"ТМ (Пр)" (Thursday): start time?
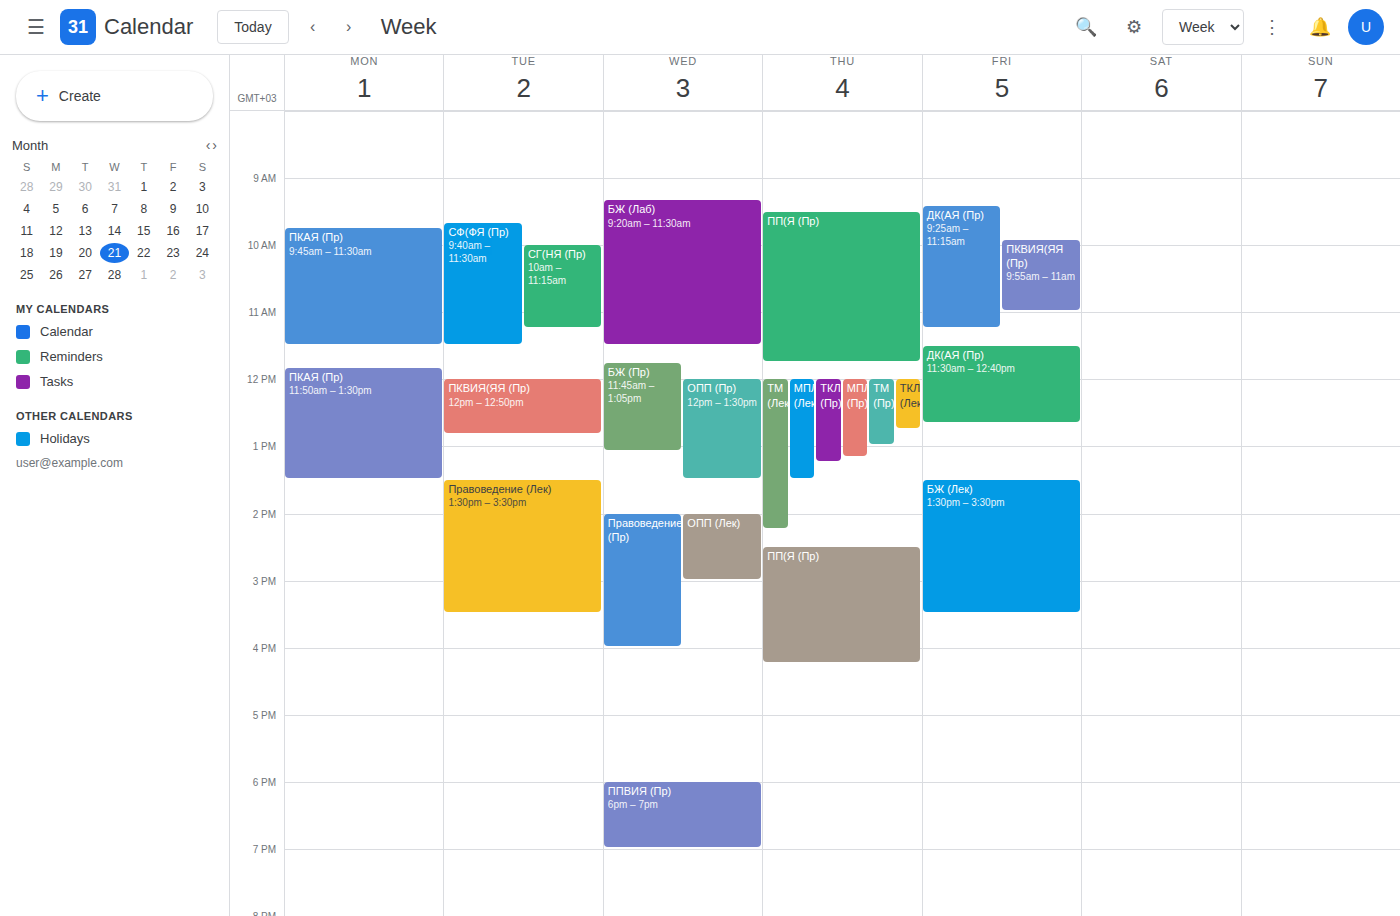
12:00 PM